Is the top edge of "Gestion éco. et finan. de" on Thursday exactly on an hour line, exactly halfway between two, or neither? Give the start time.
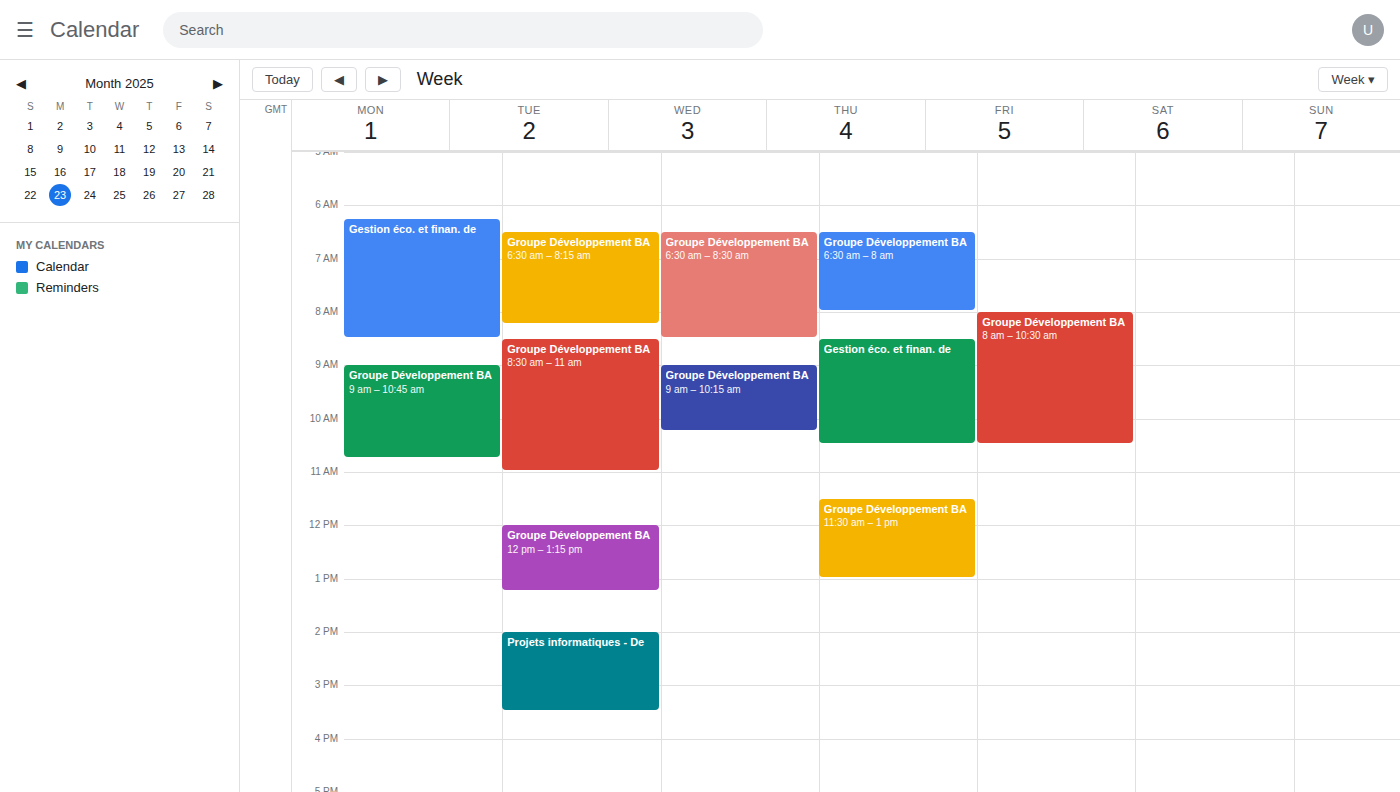
8:30 AM -- halfway between the 8 AM and 9 AM lines.